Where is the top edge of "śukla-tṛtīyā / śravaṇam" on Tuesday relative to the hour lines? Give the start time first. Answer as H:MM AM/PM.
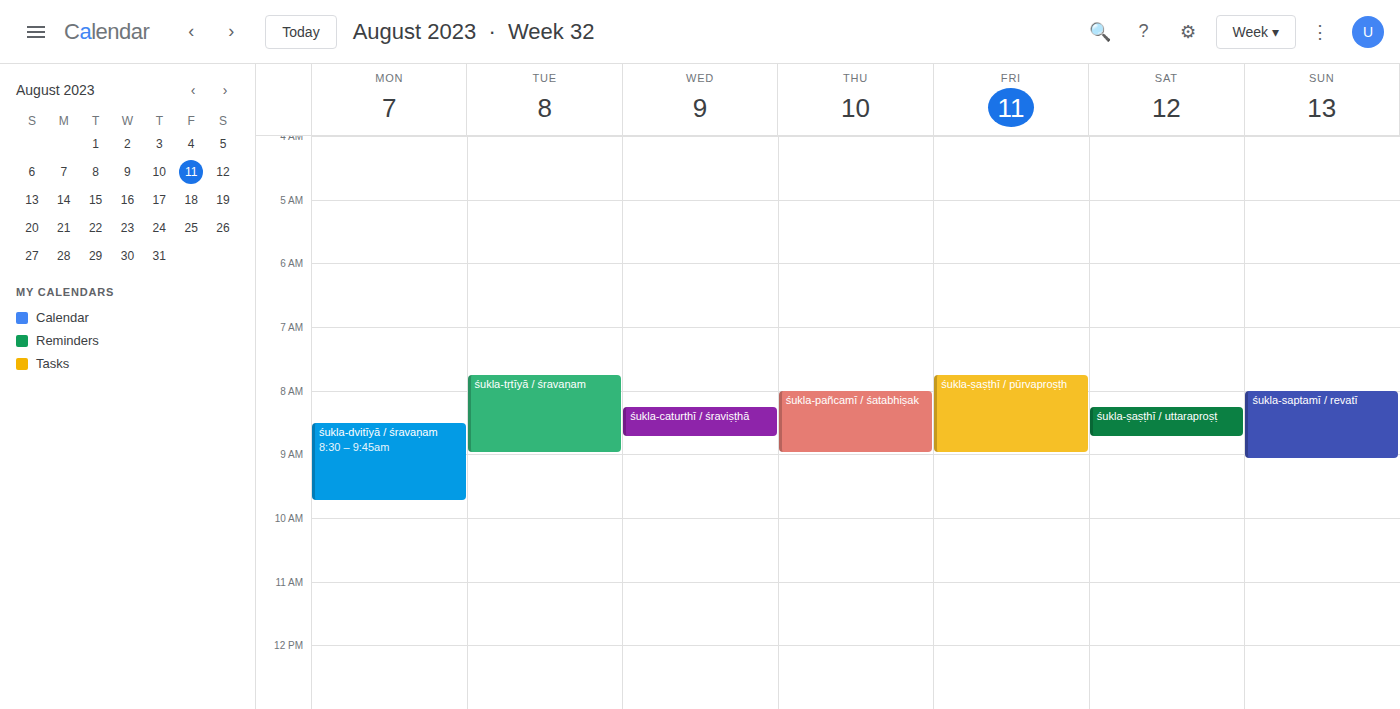
7:45 AM -- neither: three quarters of the way from the 7 AM line to the 8 AM line.